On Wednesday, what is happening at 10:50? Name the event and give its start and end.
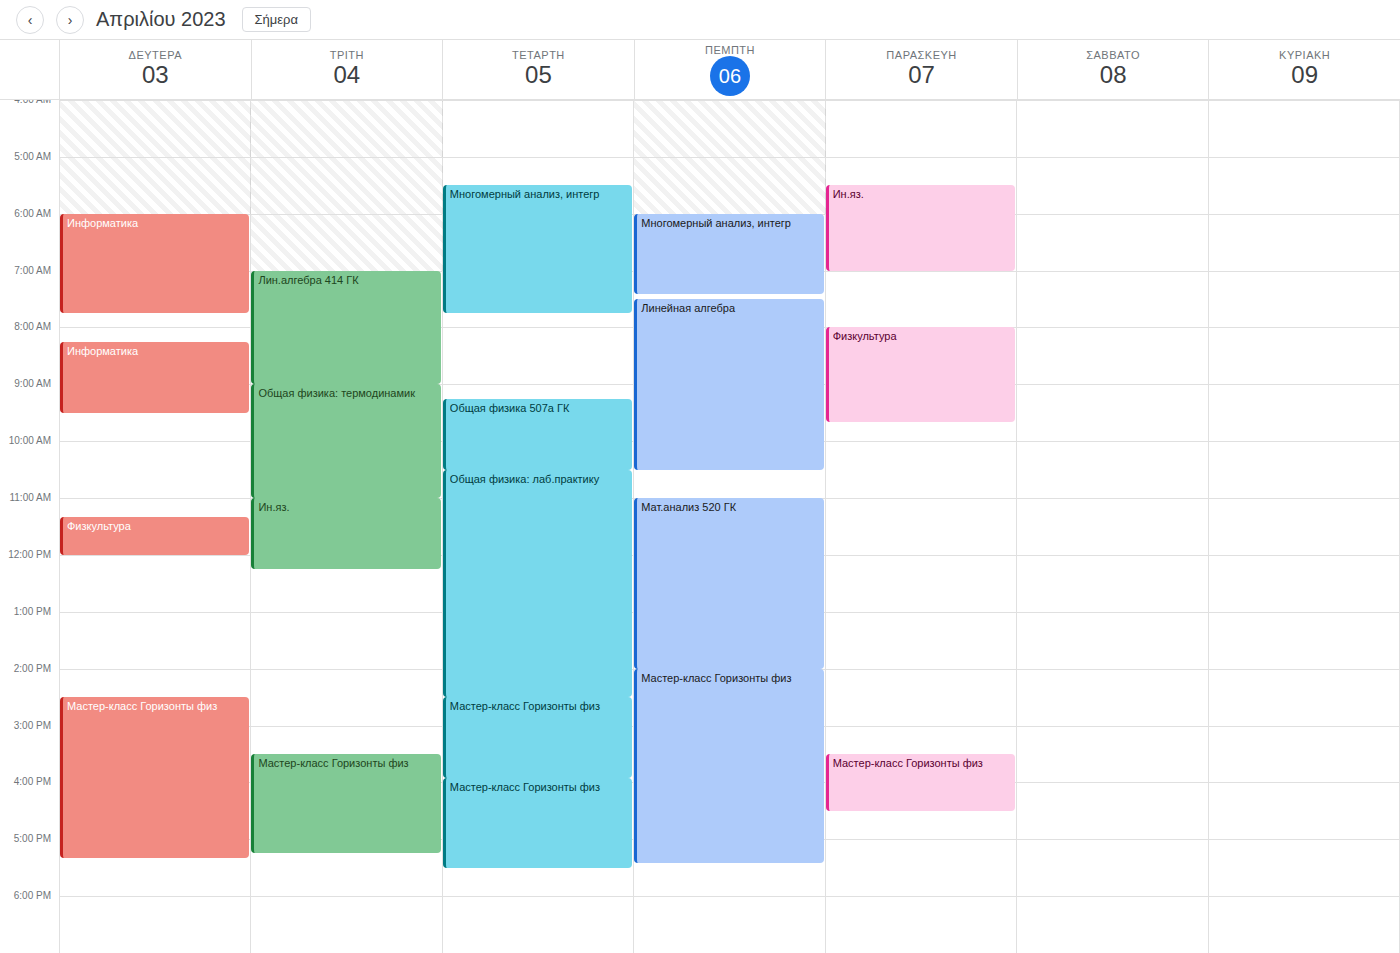
"Общая физика: лаб.практику", 10:30 to 14:30